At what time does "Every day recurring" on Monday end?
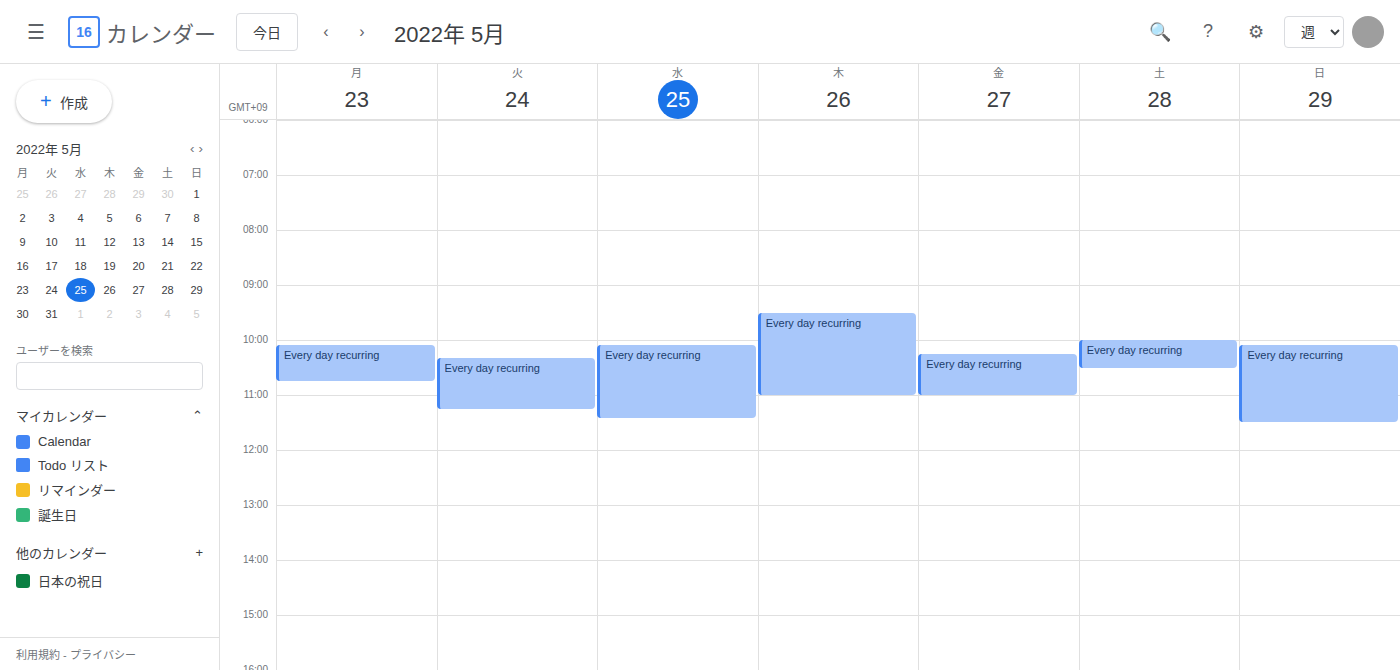
10:45 AM